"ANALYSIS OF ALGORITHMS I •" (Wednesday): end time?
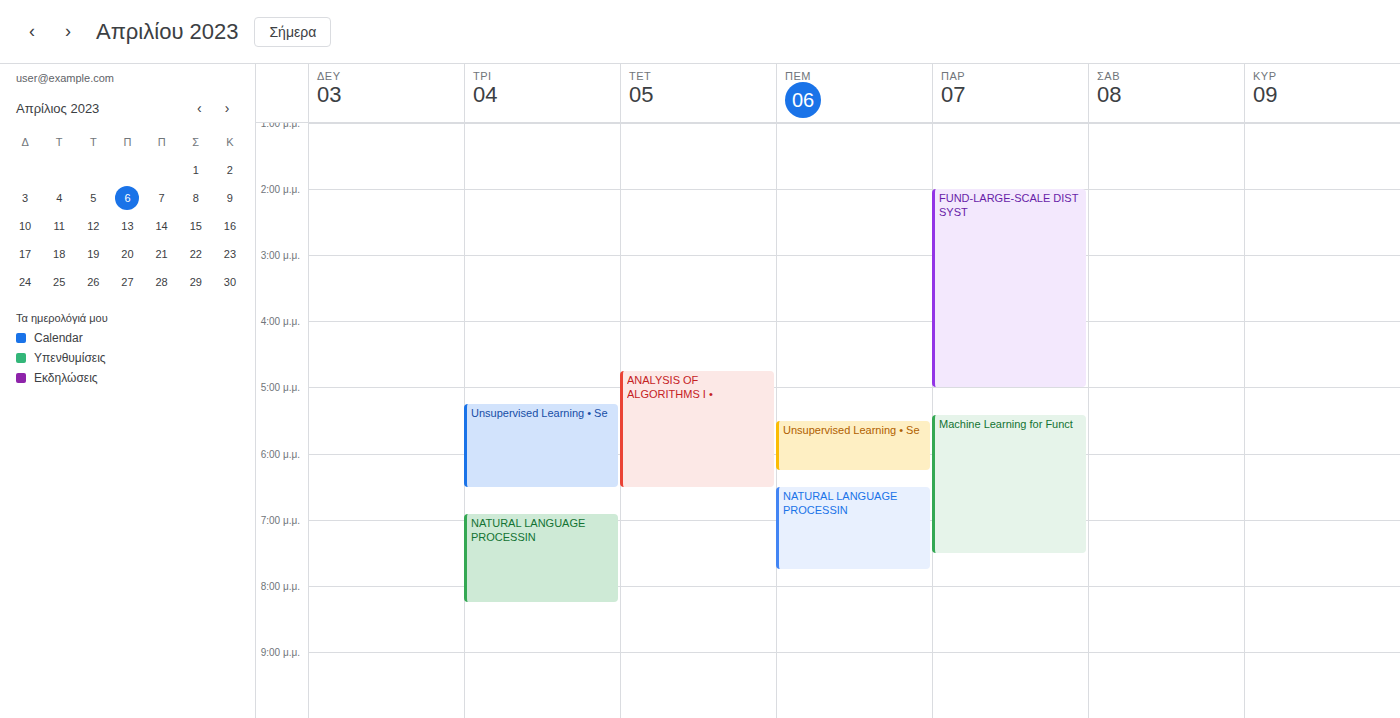
6:30 PM